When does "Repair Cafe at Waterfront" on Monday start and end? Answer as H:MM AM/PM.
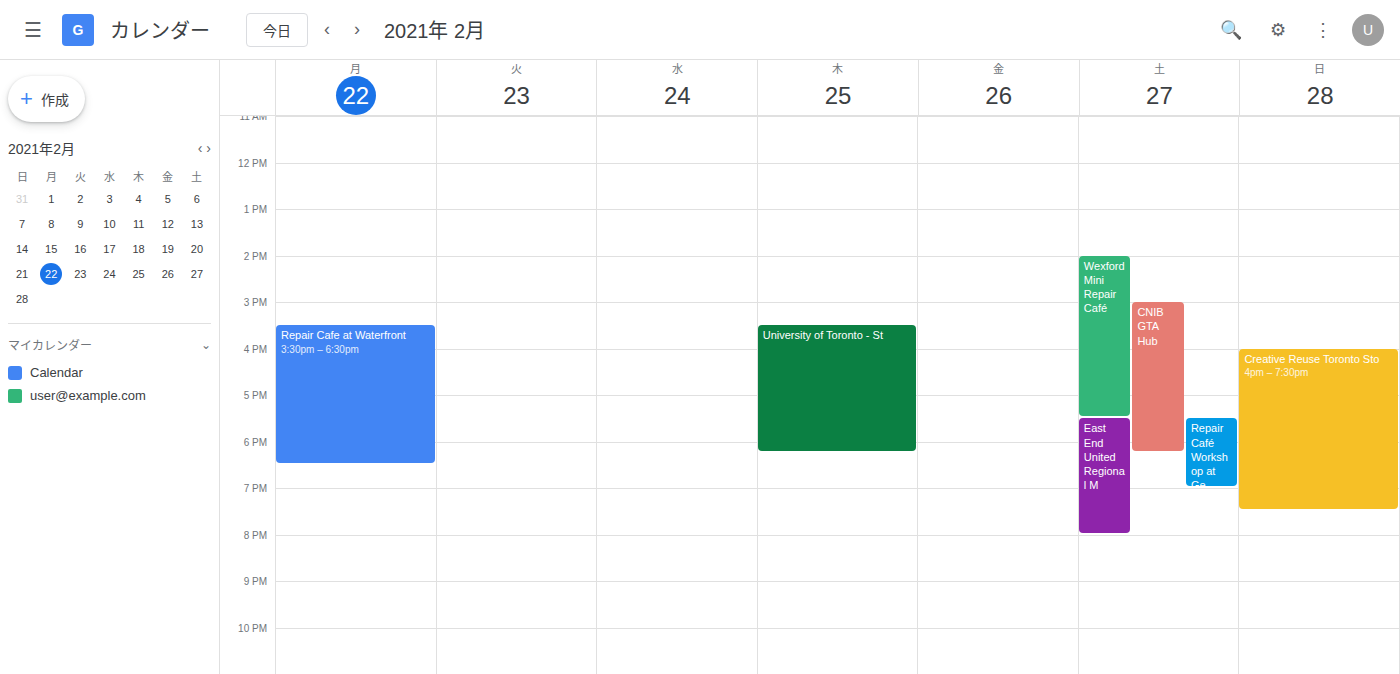
3:30 PM to 6:30 PM